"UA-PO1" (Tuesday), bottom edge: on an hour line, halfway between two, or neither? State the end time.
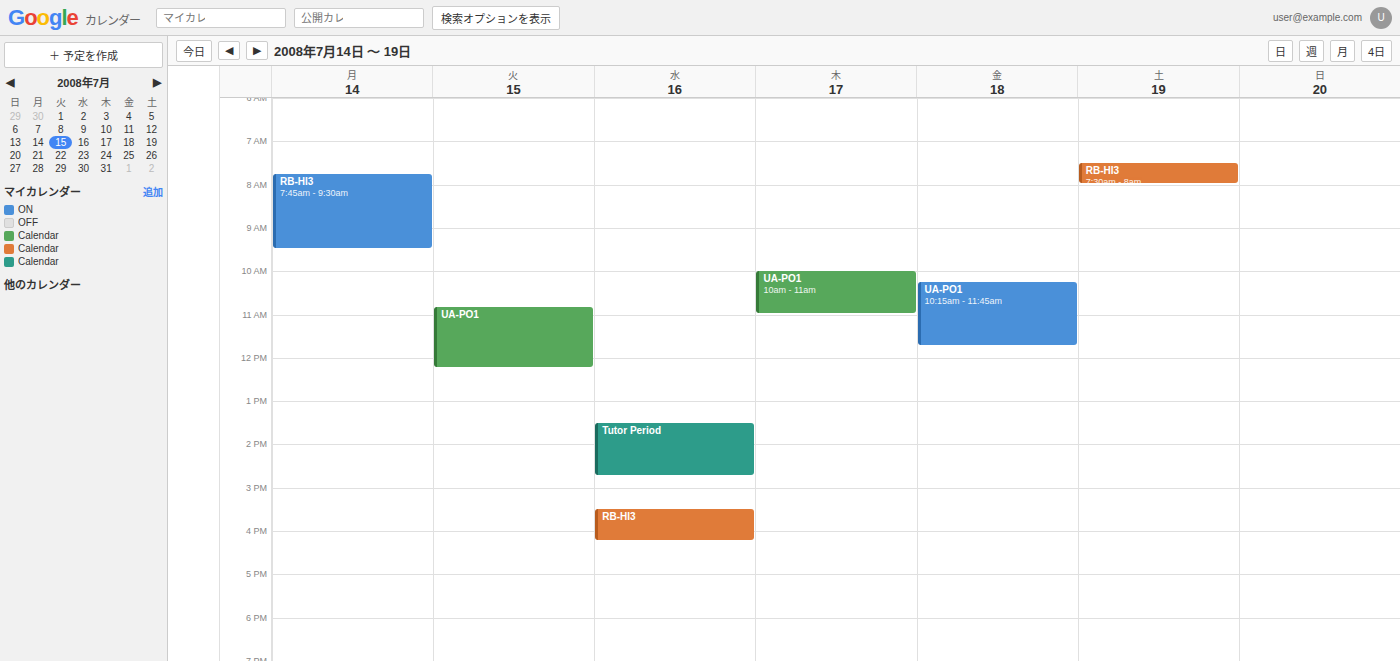
12:15 PM -- neither: a quarter of the way from the 12 PM line to the 1 PM line.